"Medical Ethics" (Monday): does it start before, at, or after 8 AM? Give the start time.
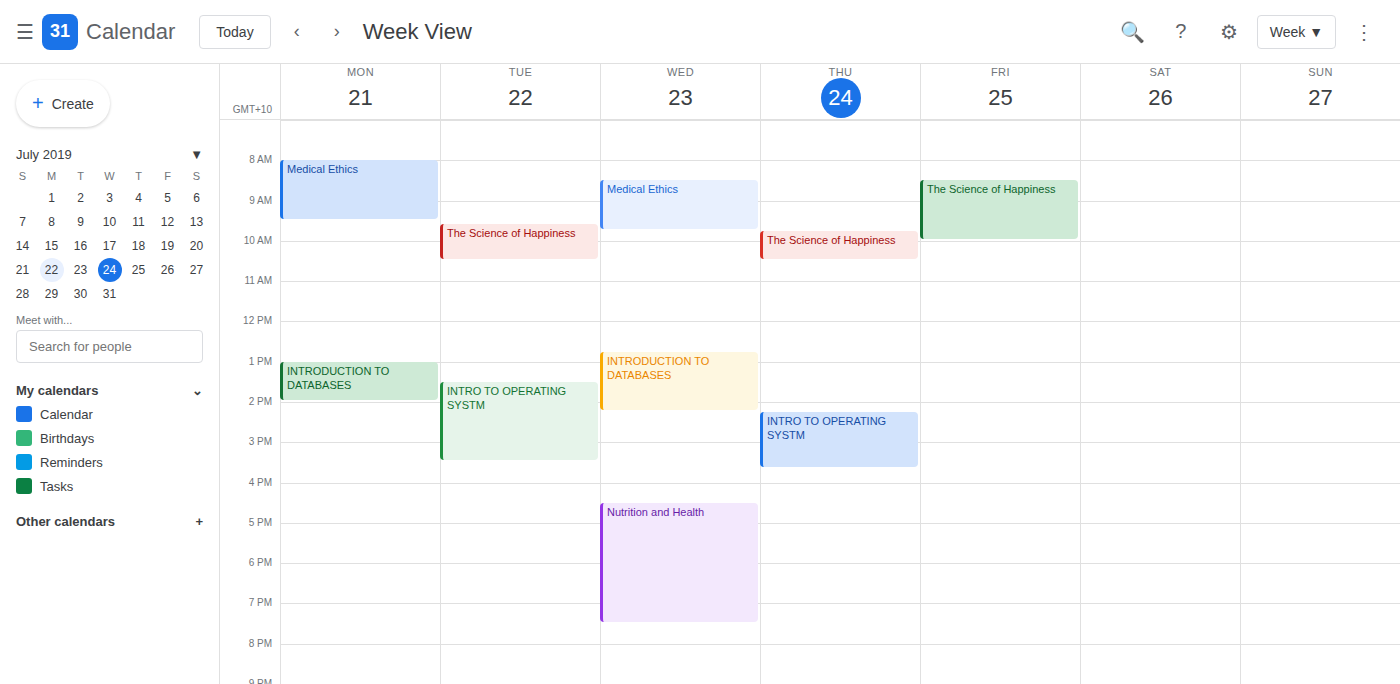
8:00 AM -- exactly at 8 AM, on the 8 AM line.